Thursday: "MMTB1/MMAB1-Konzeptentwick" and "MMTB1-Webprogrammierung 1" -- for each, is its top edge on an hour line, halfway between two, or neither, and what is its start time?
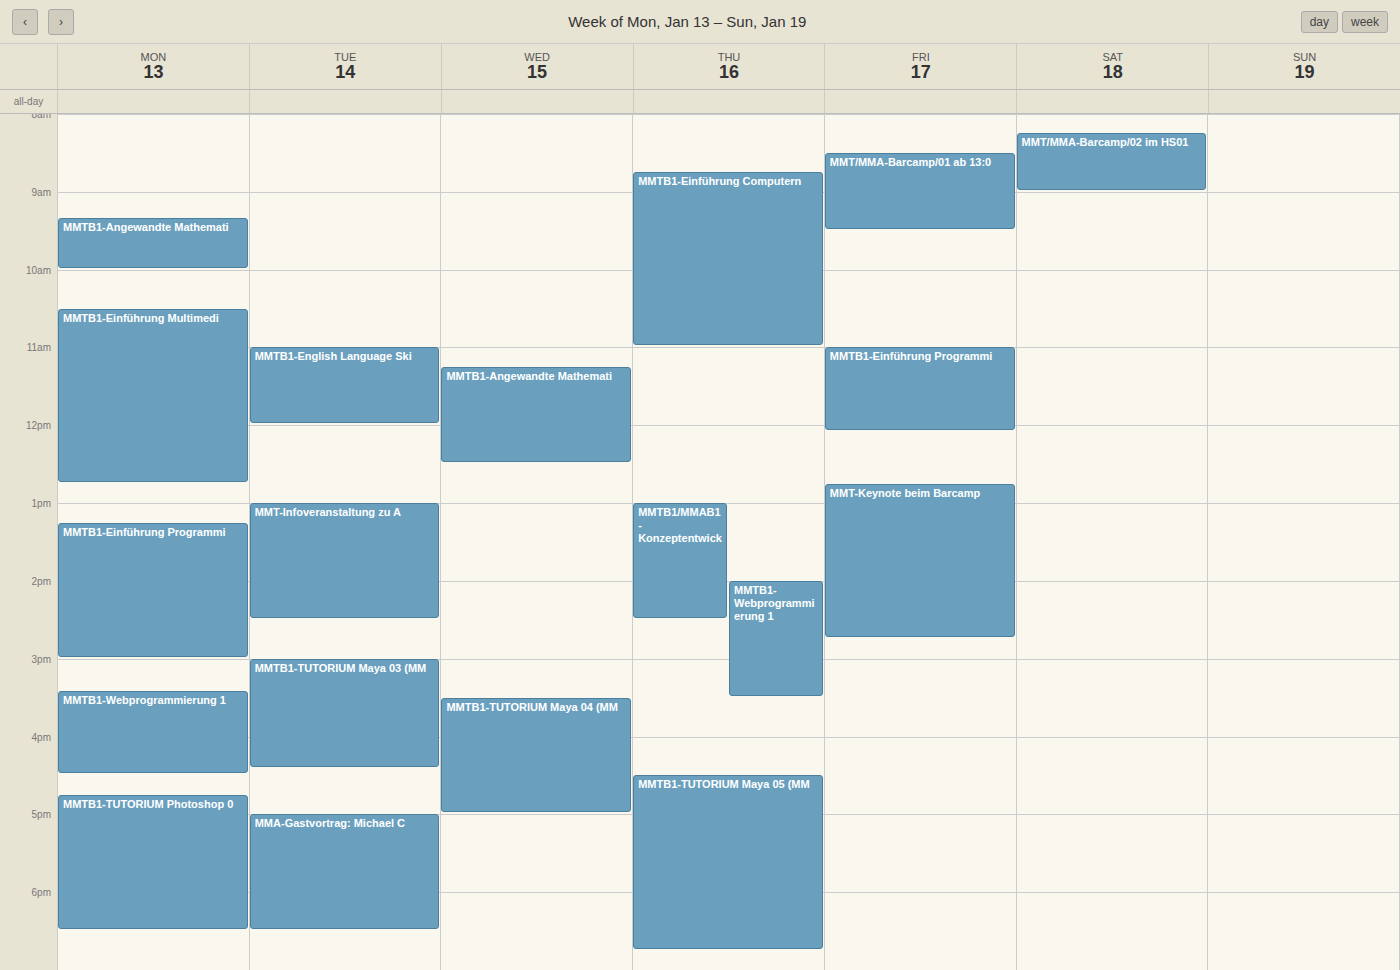
"MMTB1/MMAB1-Konzeptentwick": 1:00 PM, exactly on the 1 PM line. "MMTB1-Webprogrammierung 1": 2:00 PM, exactly on the 2 PM line.